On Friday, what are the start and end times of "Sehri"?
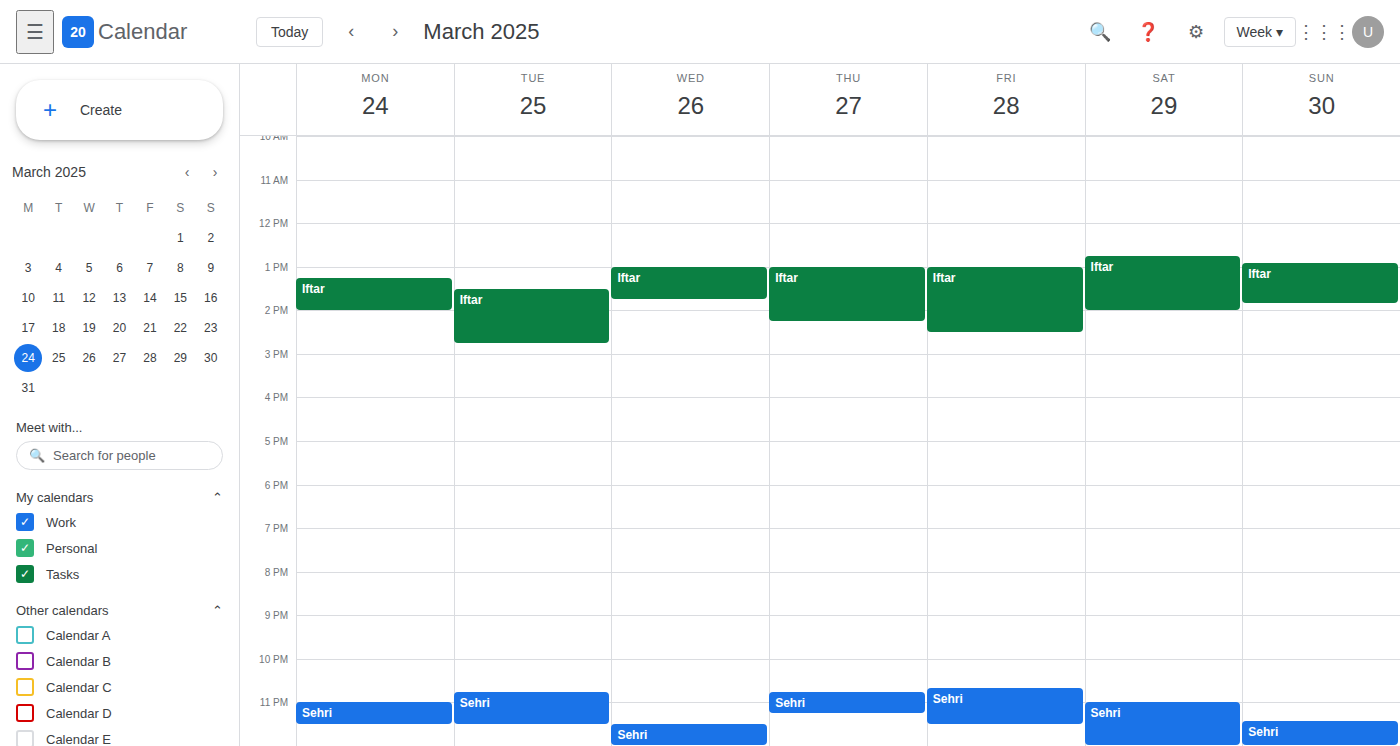
10:40 PM to 11:30 PM